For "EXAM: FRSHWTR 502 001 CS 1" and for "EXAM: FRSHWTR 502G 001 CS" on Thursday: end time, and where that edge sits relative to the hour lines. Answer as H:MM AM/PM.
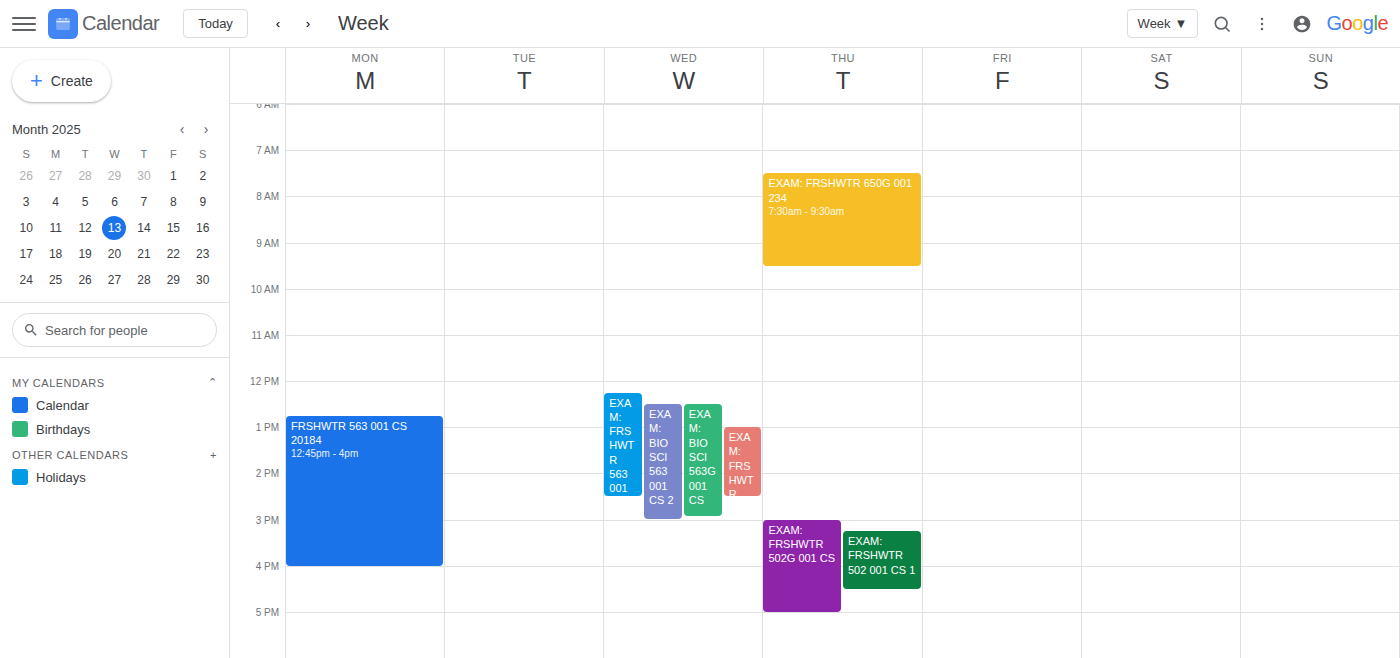
"EXAM: FRSHWTR 502 001 CS 1": 4:30 PM, halfway between the 4 PM and 5 PM lines. "EXAM: FRSHWTR 502G 001 CS": 5:00 PM, exactly on the 5 PM line.